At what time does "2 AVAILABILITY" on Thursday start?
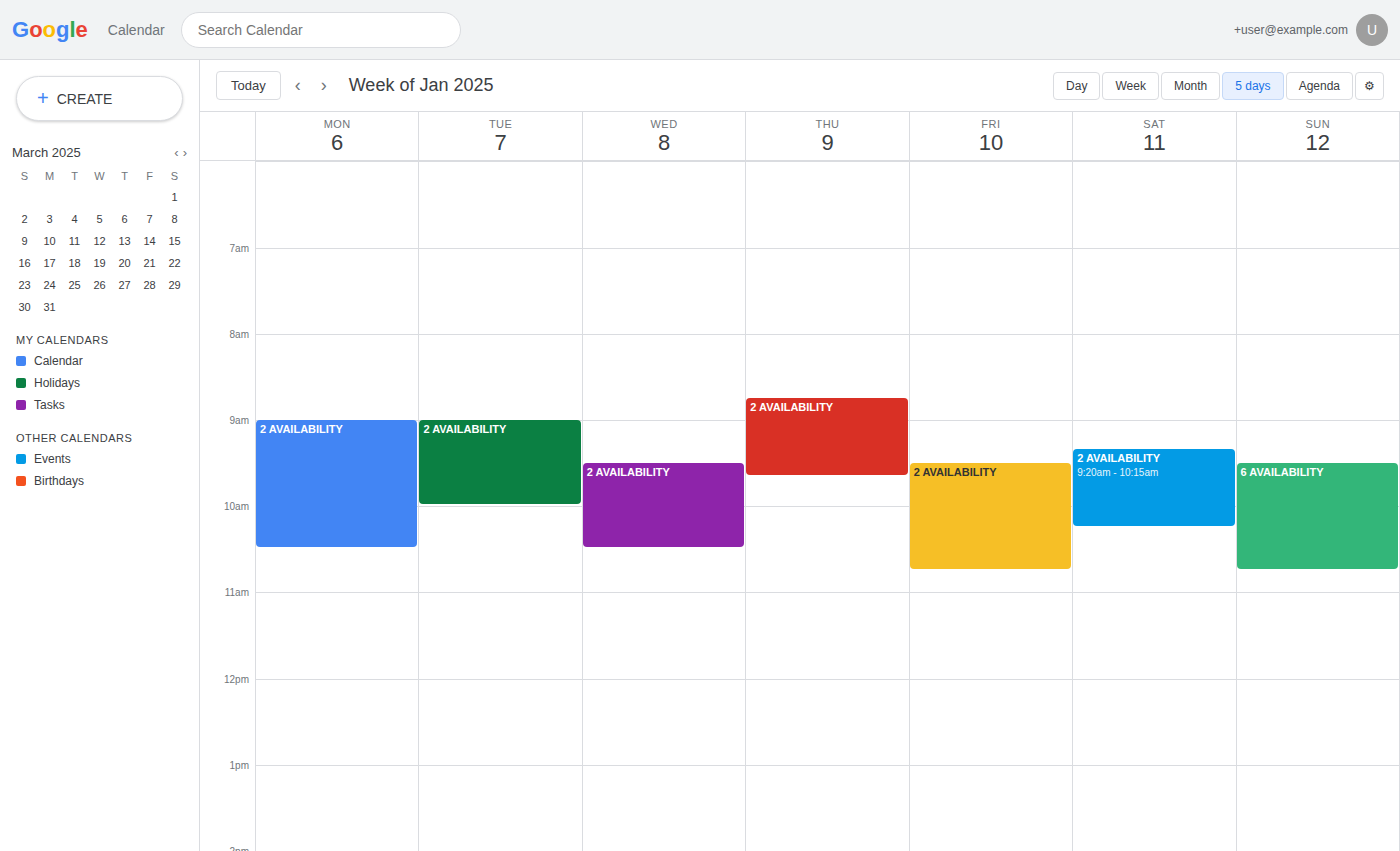
8:45 AM